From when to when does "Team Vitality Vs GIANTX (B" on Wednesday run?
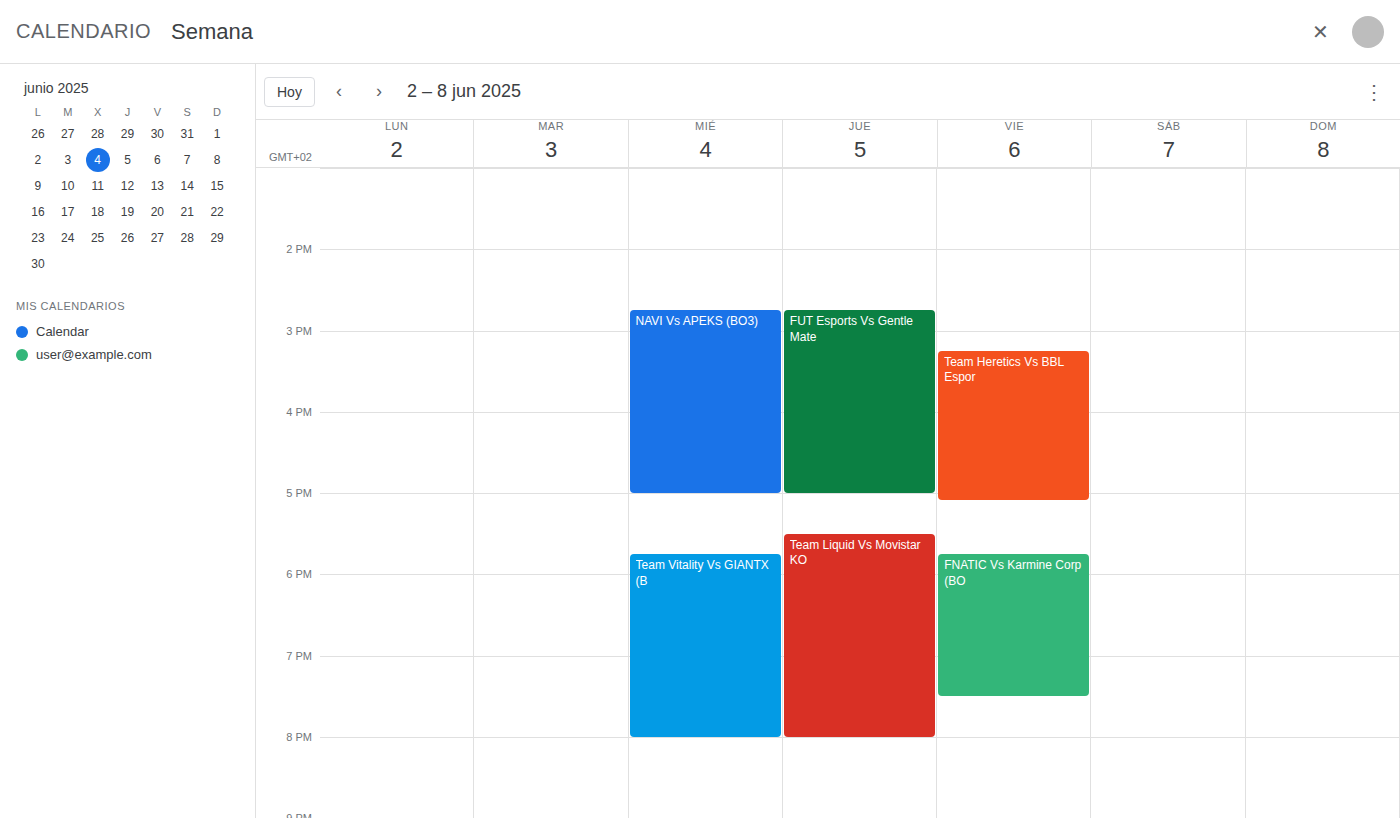
5:45 PM to 8:00 PM